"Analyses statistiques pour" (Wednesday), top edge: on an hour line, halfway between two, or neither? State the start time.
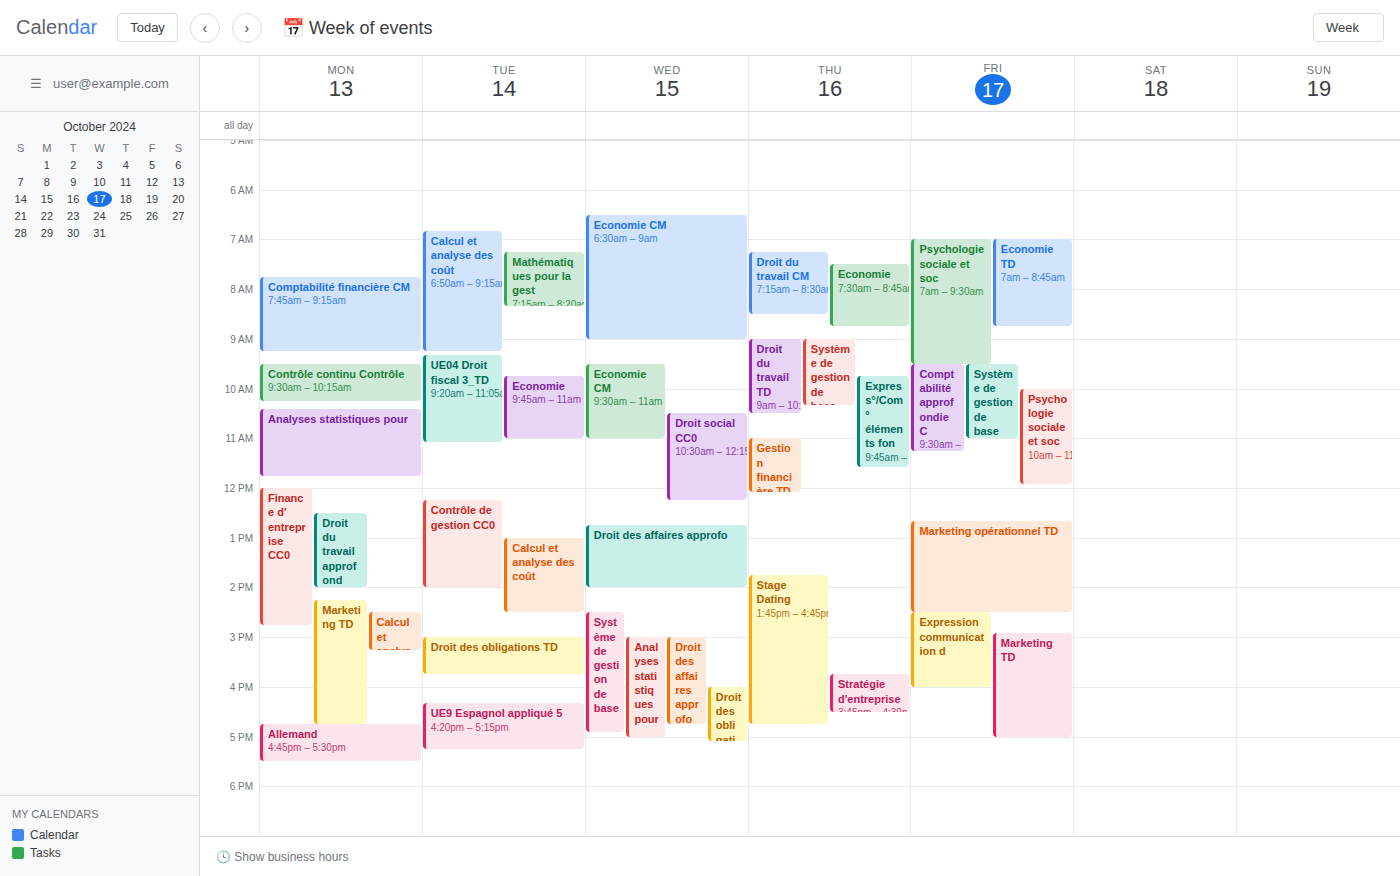
3:00 PM -- exactly on the 3 PM line.